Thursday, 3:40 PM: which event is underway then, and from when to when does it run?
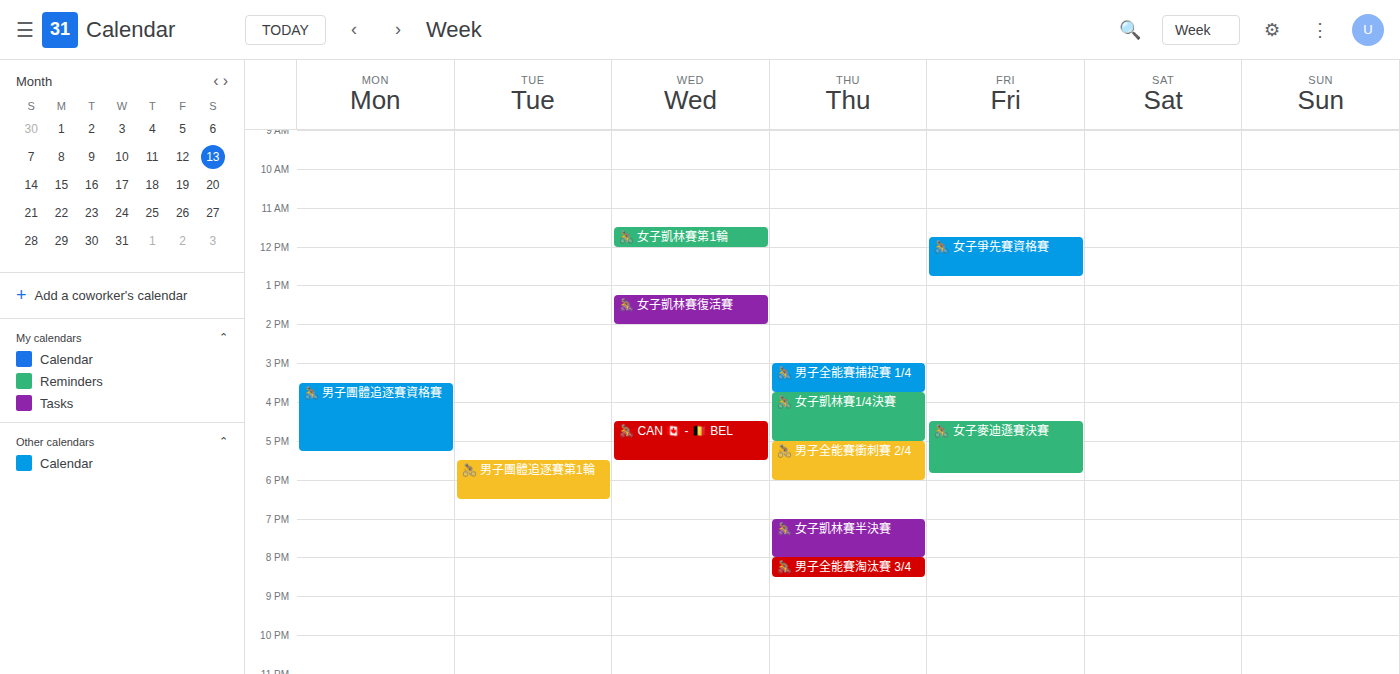
"🚴 男子全能賽捕捉賽 1/4", 3:00 PM to 3:45 PM